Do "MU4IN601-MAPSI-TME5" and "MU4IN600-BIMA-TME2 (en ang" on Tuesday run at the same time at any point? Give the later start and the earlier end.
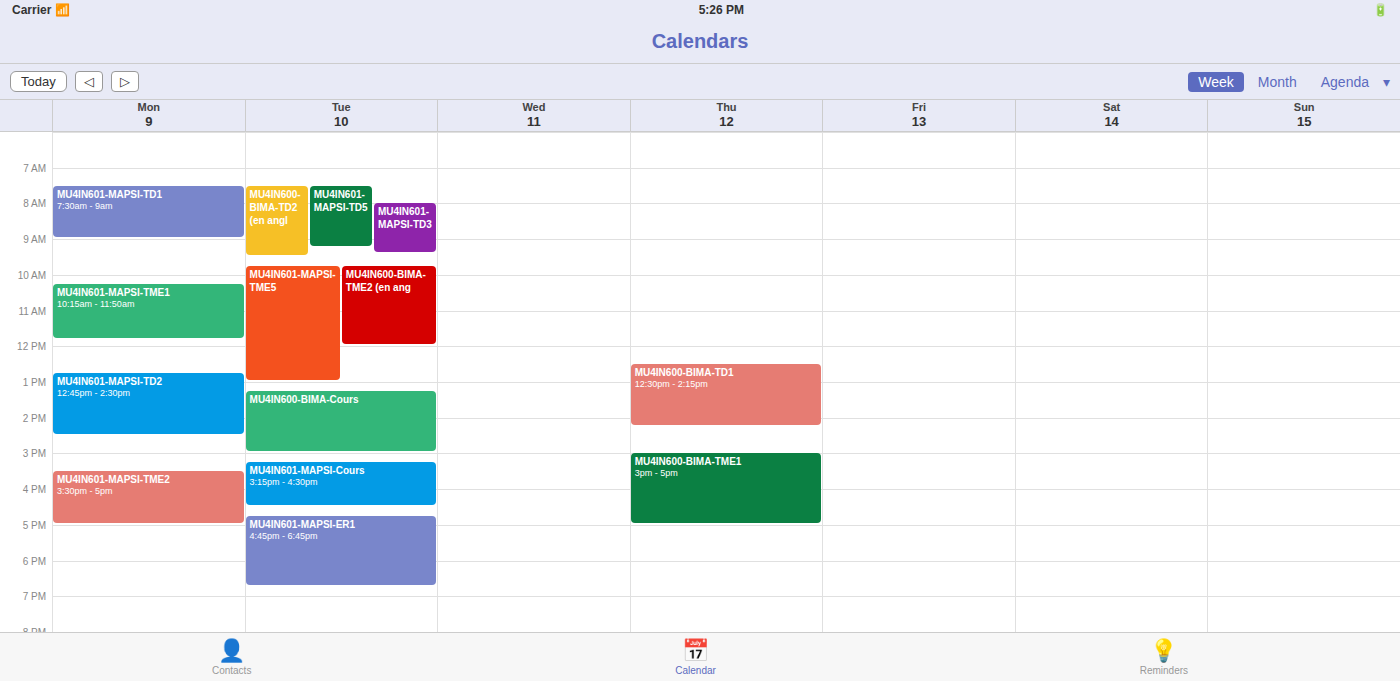
"MU4IN600-BIMA-TME2 (en ang" runs 9:45 AM to 12:00 PM, inside "MU4IN601-MAPSI-TME5" -- they overlap.